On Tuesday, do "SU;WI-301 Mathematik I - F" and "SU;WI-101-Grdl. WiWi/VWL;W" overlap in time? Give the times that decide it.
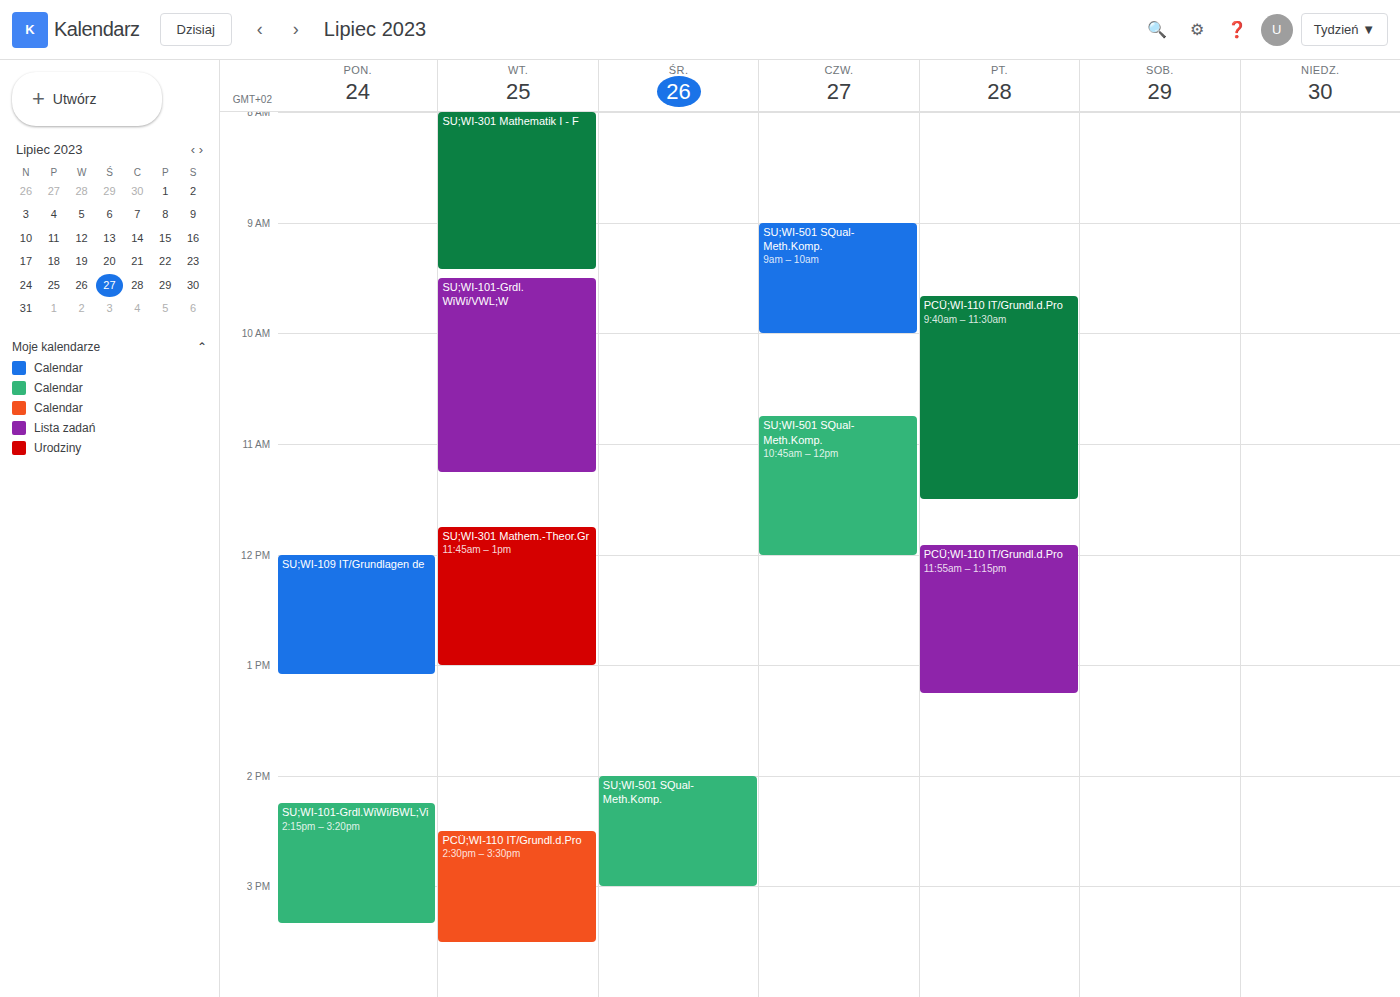
"SU;WI-301 Mathematik I - F" ends at 9:25 AM and "SU;WI-101-Grdl. WiWi/VWL;W" starts at 9:30 AM -- no overlap.